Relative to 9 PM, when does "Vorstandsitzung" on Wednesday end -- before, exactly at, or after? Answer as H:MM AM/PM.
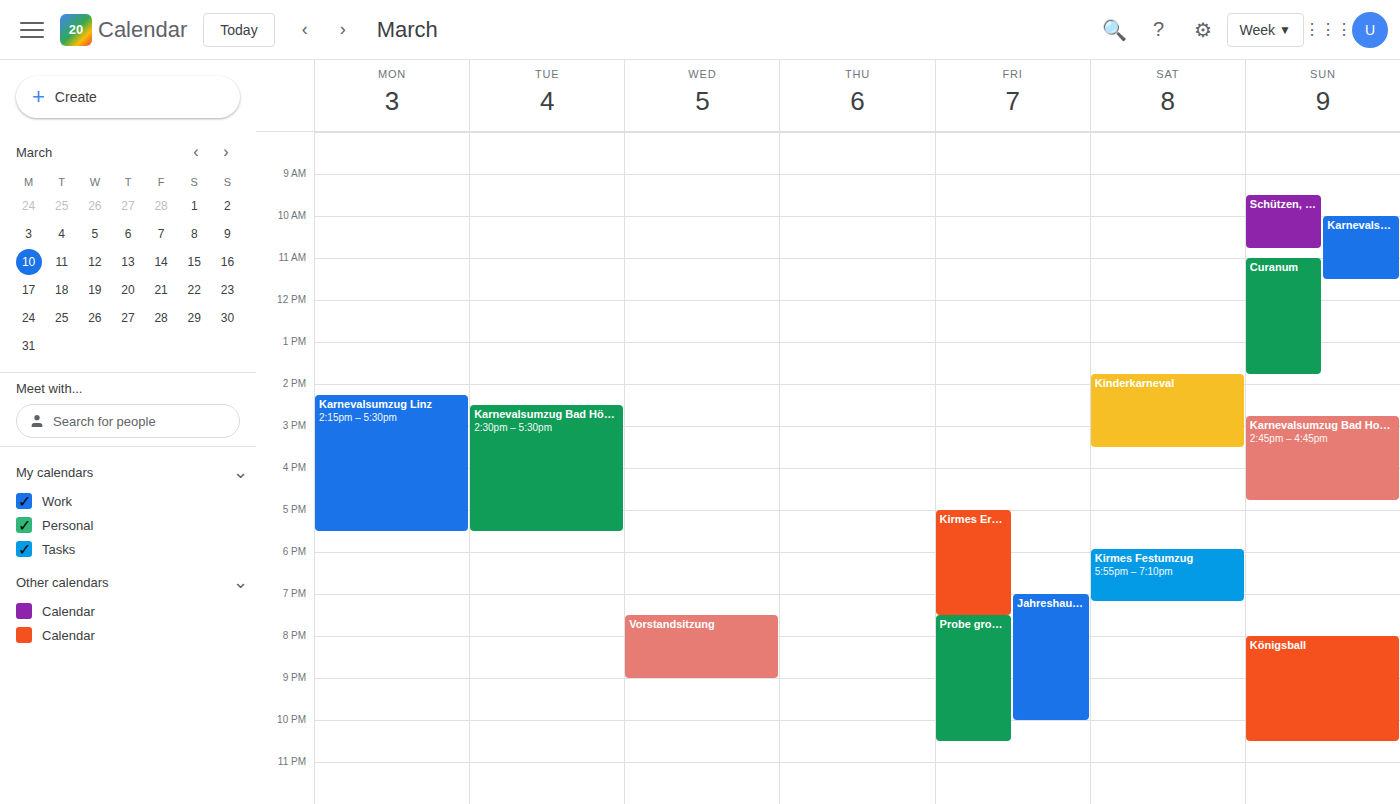
9:00 PM -- exactly at 9 PM, on the 9 PM line.